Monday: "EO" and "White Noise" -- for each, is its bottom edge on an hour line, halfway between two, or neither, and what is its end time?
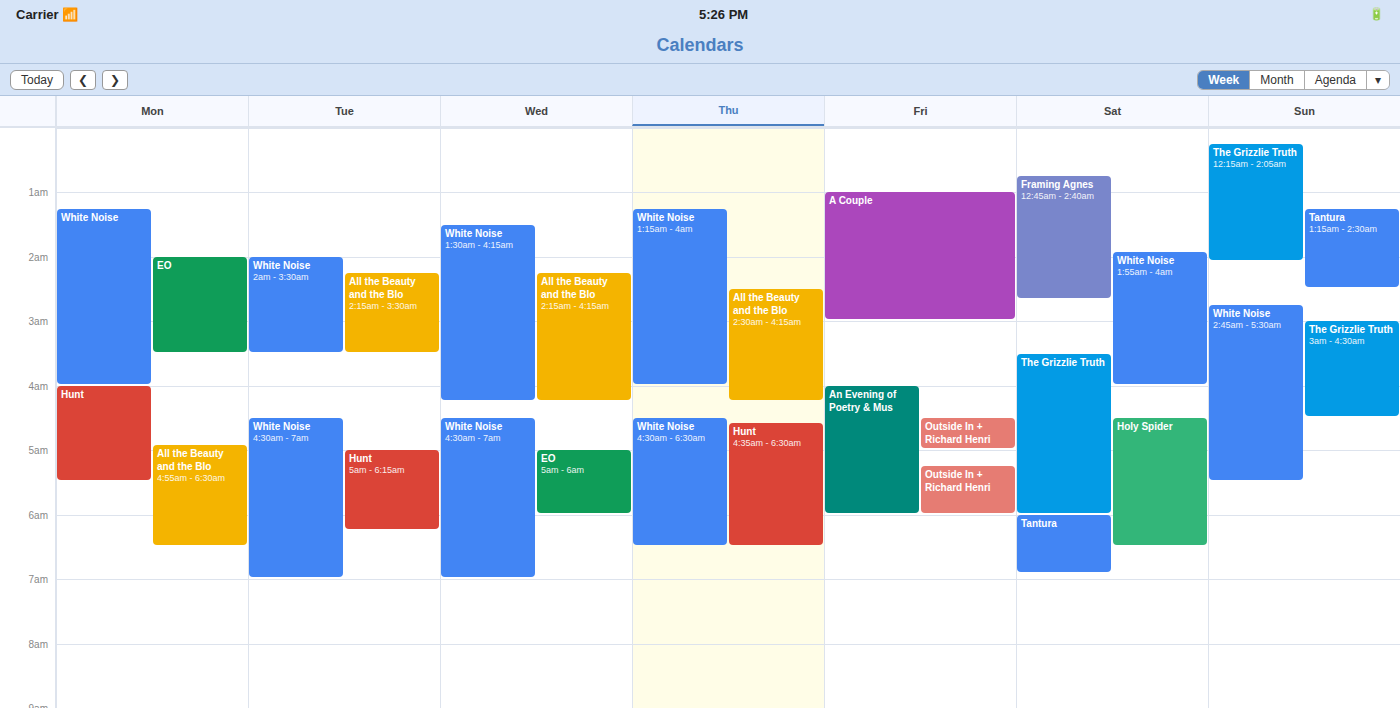
"EO": 3:30 AM, halfway between the 3 AM and 4 AM lines. "White Noise": 4:00 AM, exactly on the 4 AM line.